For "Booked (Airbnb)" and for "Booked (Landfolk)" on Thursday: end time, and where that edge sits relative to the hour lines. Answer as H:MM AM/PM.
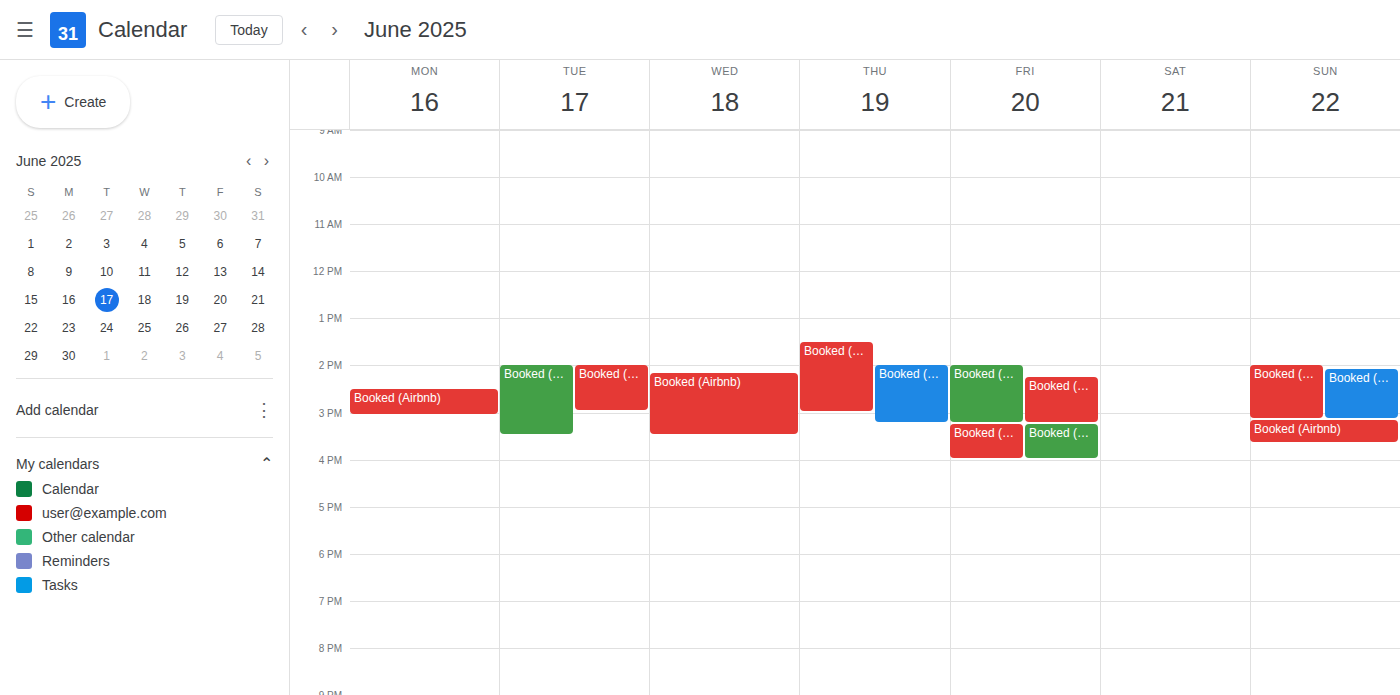
"Booked (Airbnb)": 3:00 PM, exactly on the 3 PM line. "Booked (Landfolk)": 3:15 PM, neither: a quarter of the way from the 3 PM line to the 4 PM line.